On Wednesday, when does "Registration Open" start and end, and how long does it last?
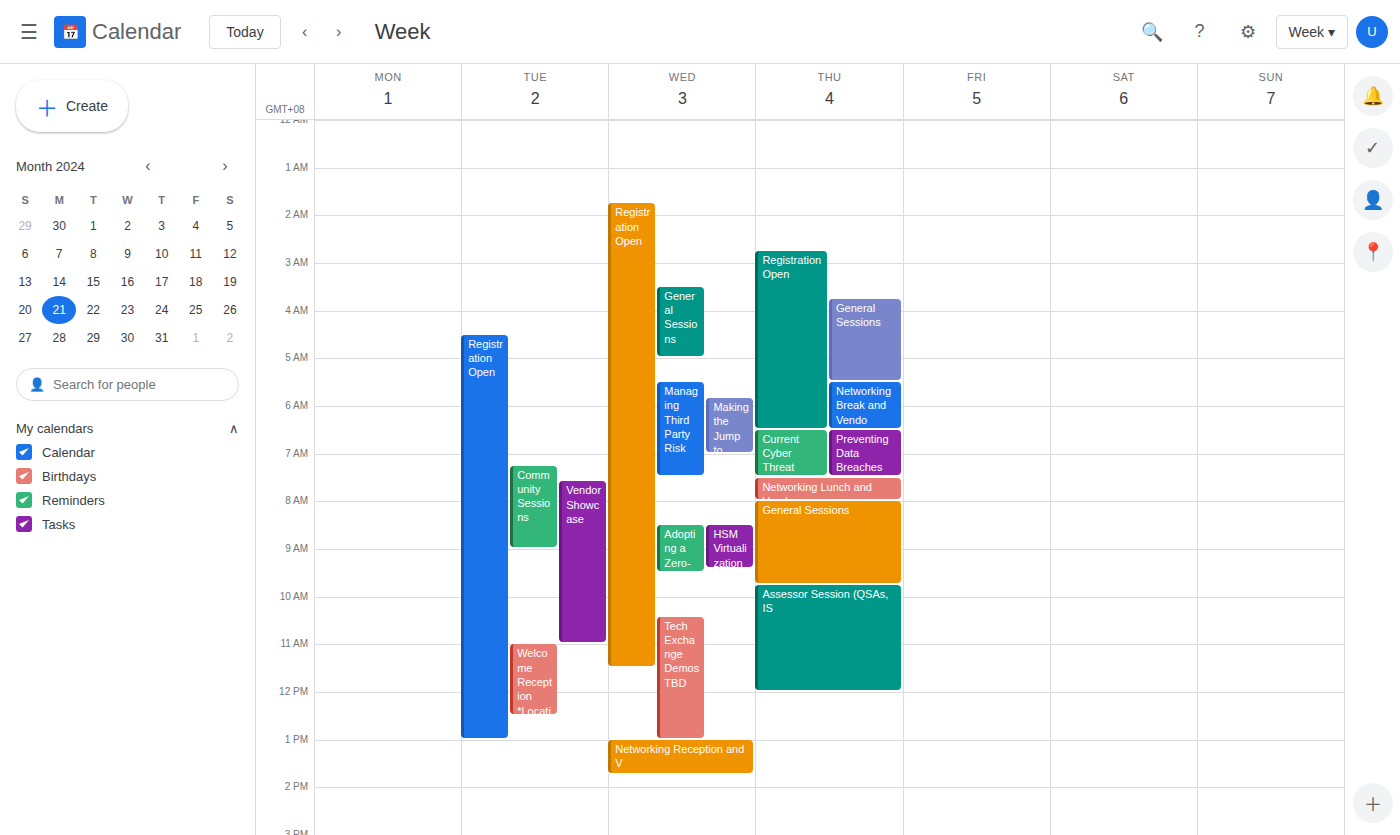
1:45 AM to 11:30 AM, 9 hours 45 minutes